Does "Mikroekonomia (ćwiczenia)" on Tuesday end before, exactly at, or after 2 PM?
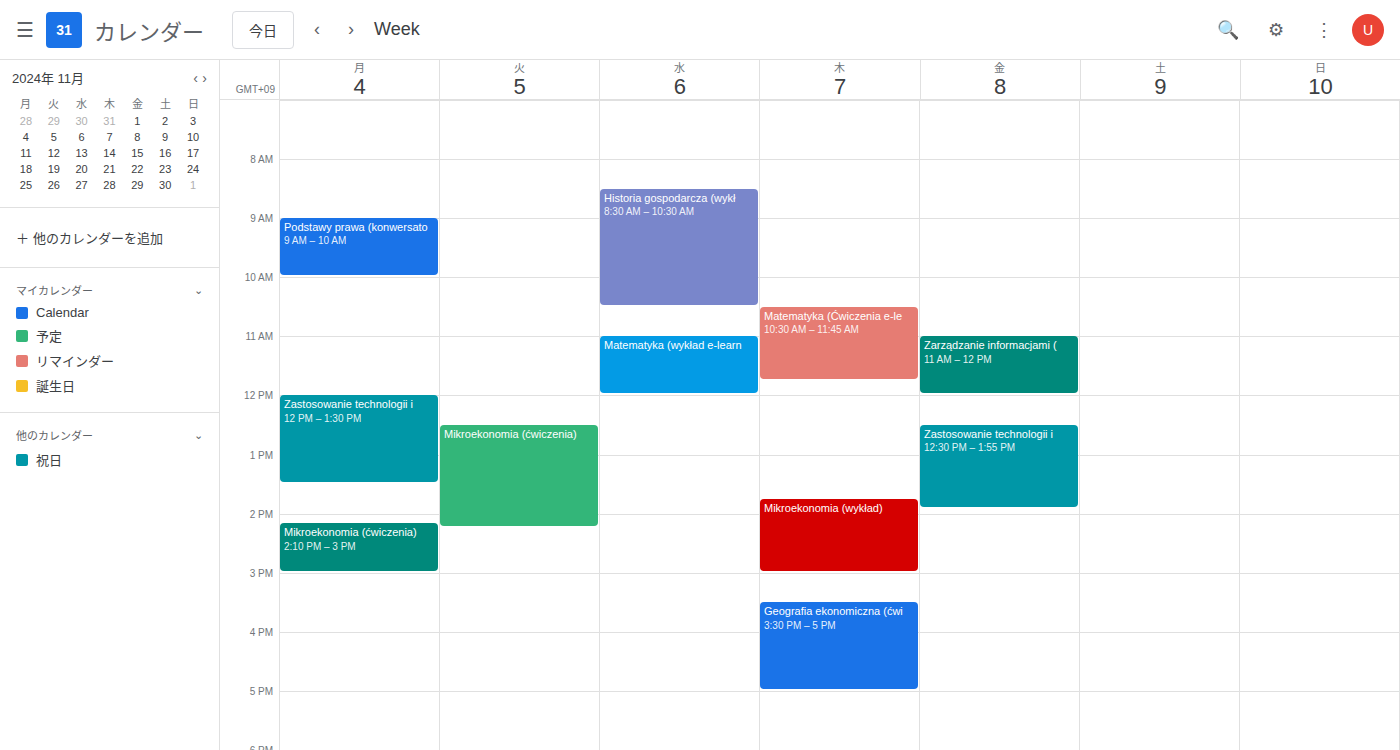
2:15 PM -- after 2 PM, 15 minutes below the 2 PM line.